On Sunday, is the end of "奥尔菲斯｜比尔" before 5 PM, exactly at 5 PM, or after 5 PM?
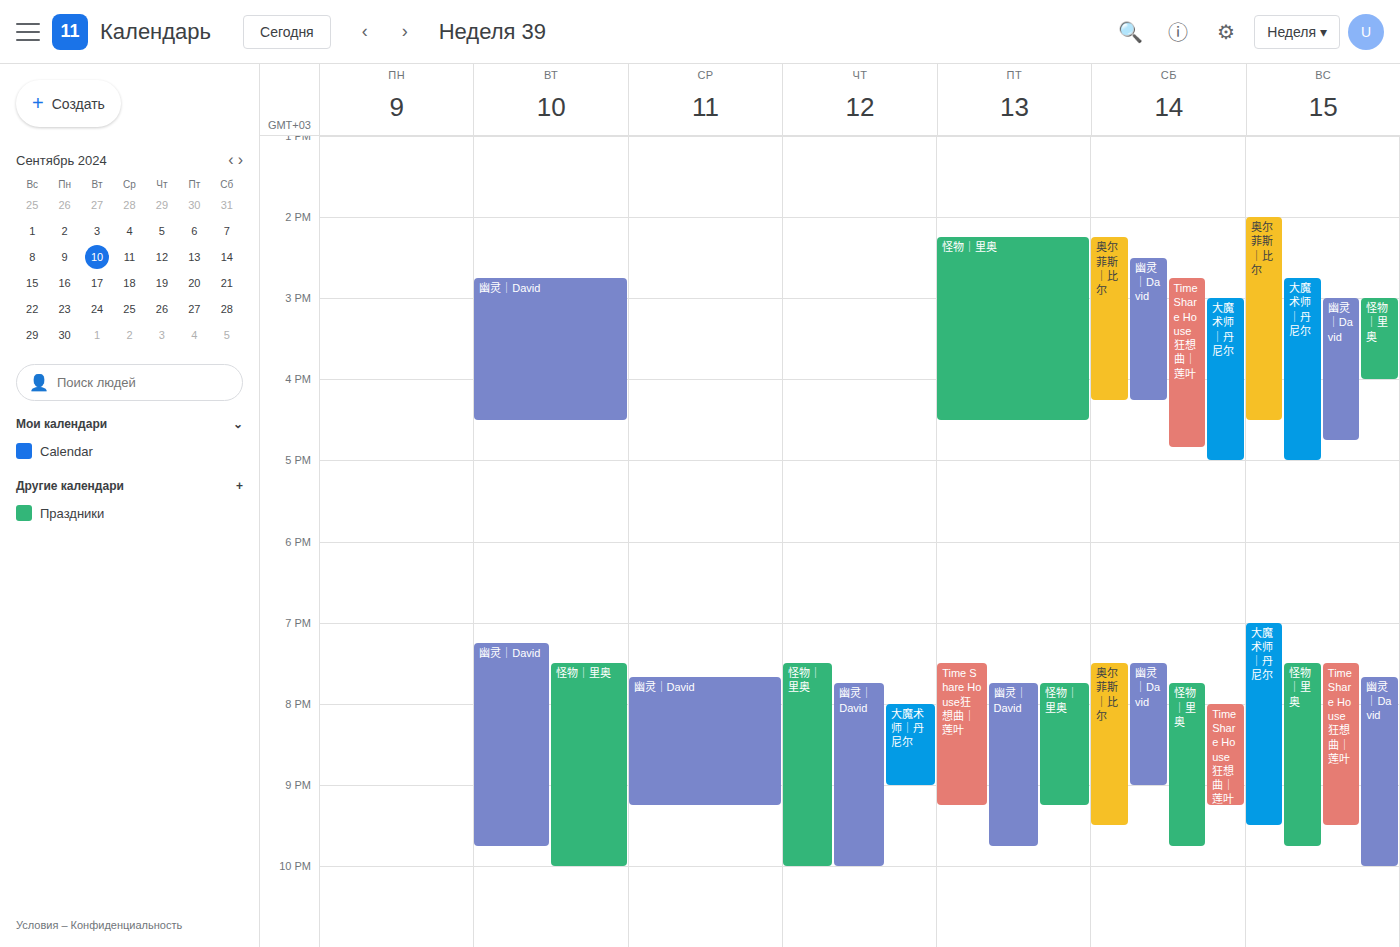
4:30 PM -- before 5 PM, 30 minutes above the 5 PM line.